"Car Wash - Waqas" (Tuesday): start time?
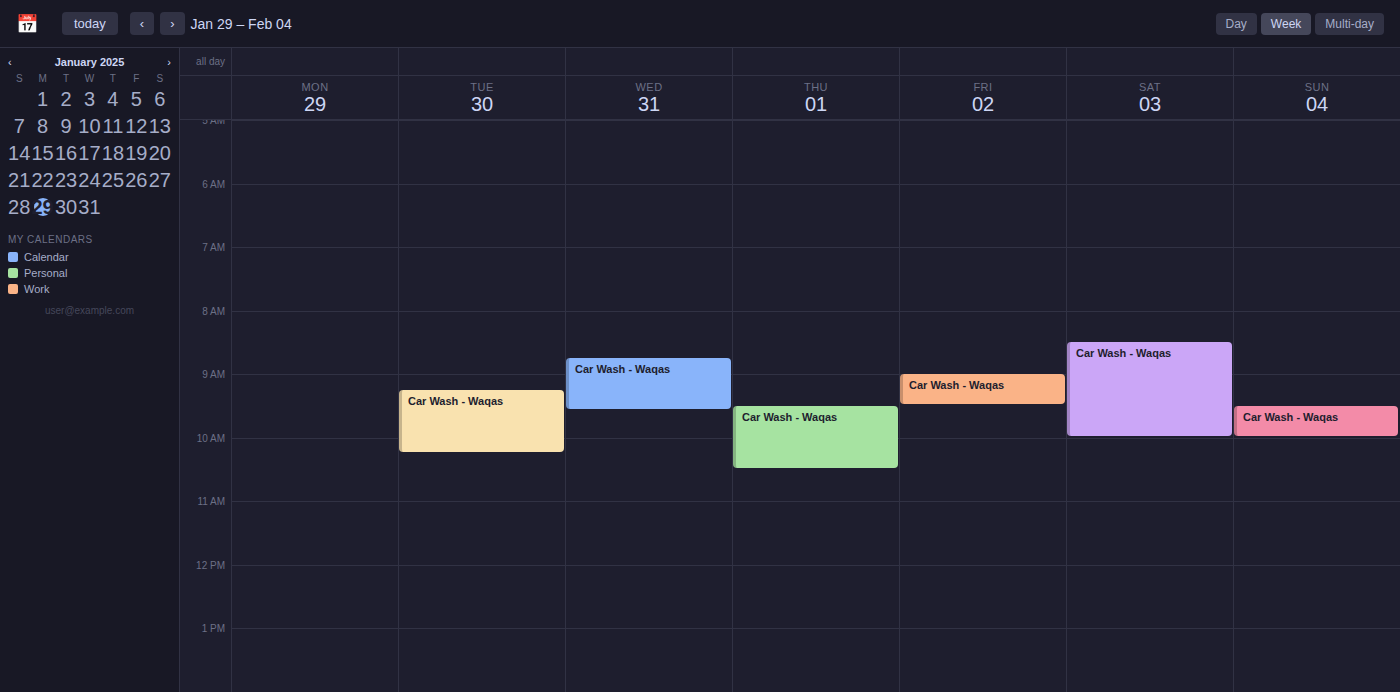
9:15 AM